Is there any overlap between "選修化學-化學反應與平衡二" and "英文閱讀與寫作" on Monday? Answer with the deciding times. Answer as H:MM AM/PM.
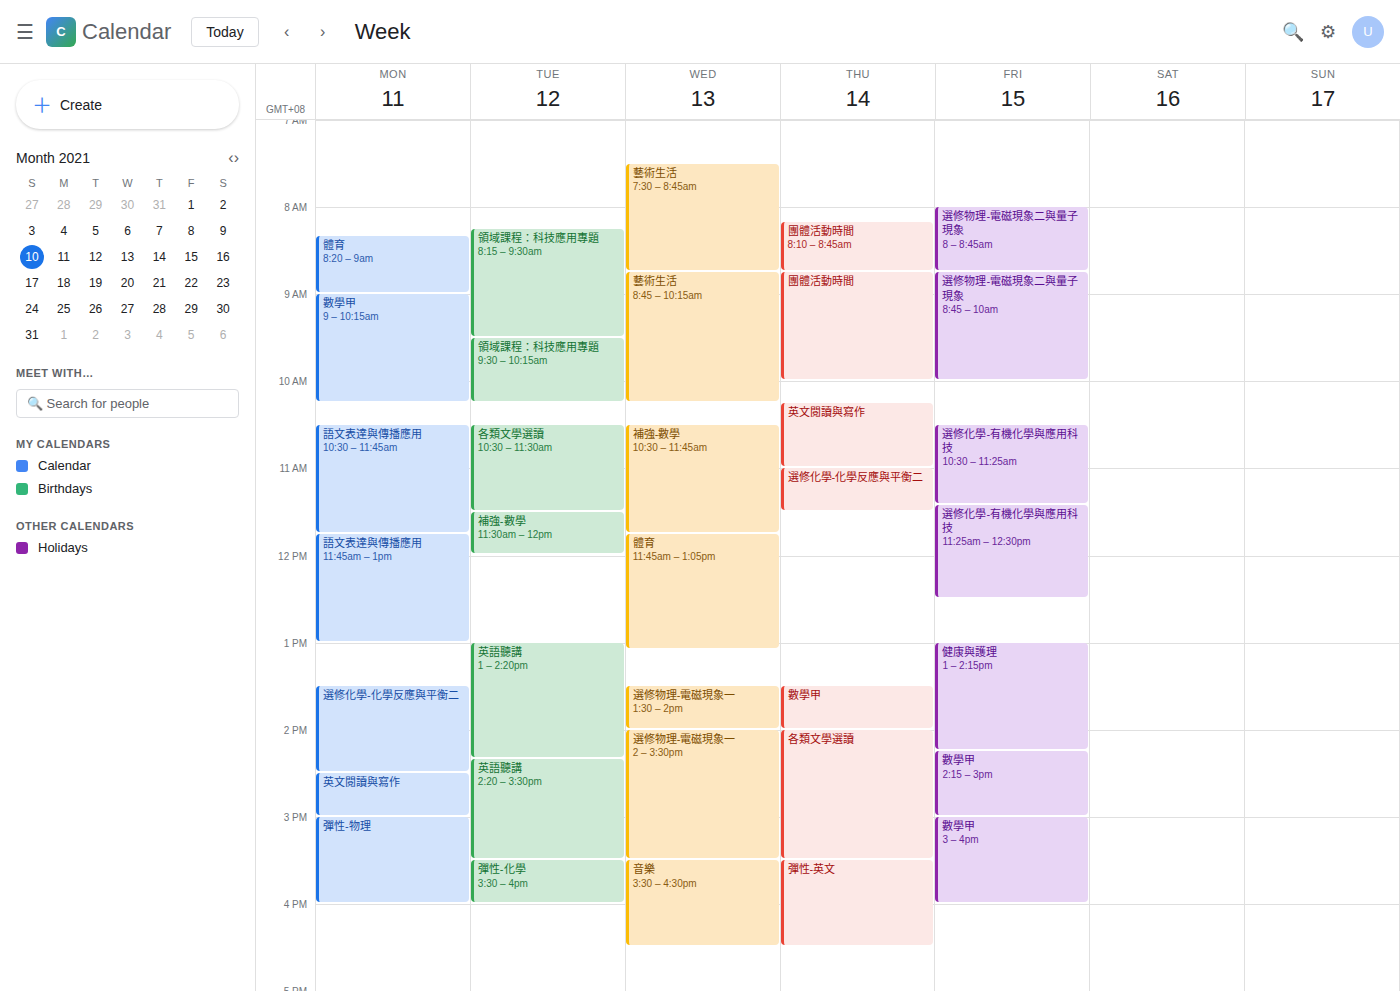
"選修化學-化學反應與平衡二" ends at 2:30 PM, exactly when "英文閱讀與寫作" starts -- they touch but do not overlap.